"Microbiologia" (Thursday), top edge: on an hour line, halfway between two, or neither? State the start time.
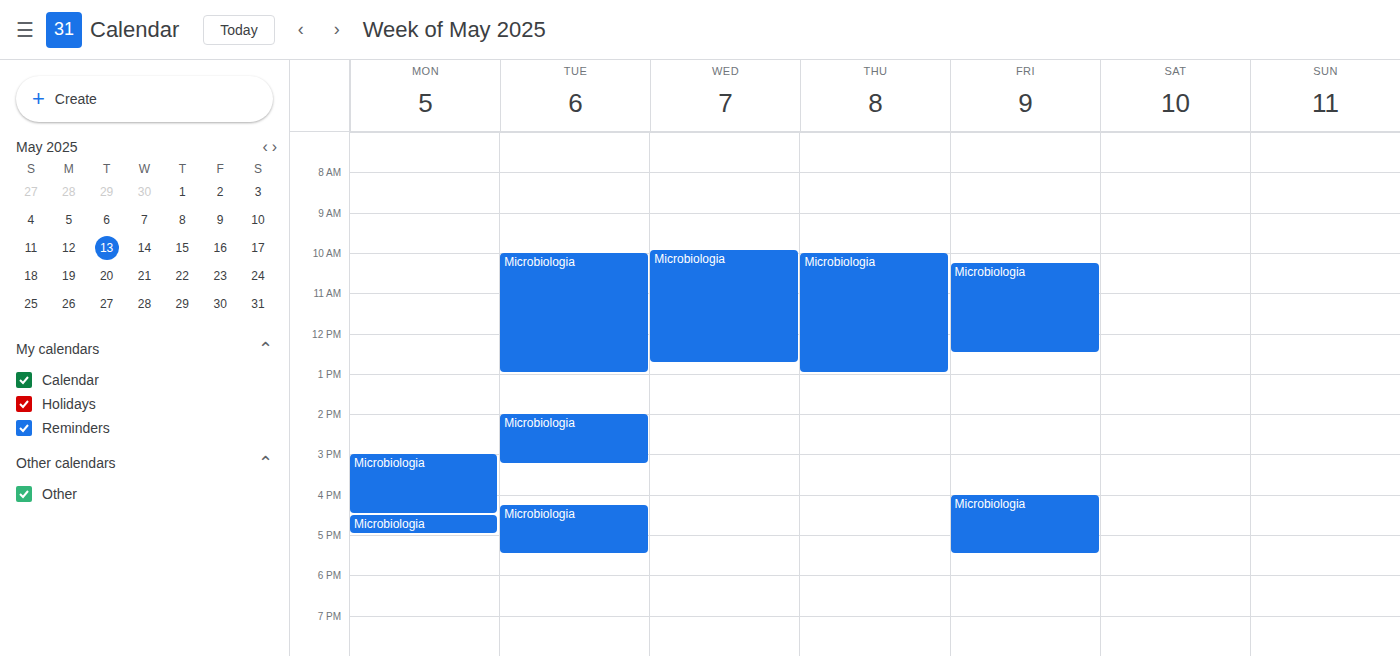
10:00 AM -- exactly on the 10 AM line.